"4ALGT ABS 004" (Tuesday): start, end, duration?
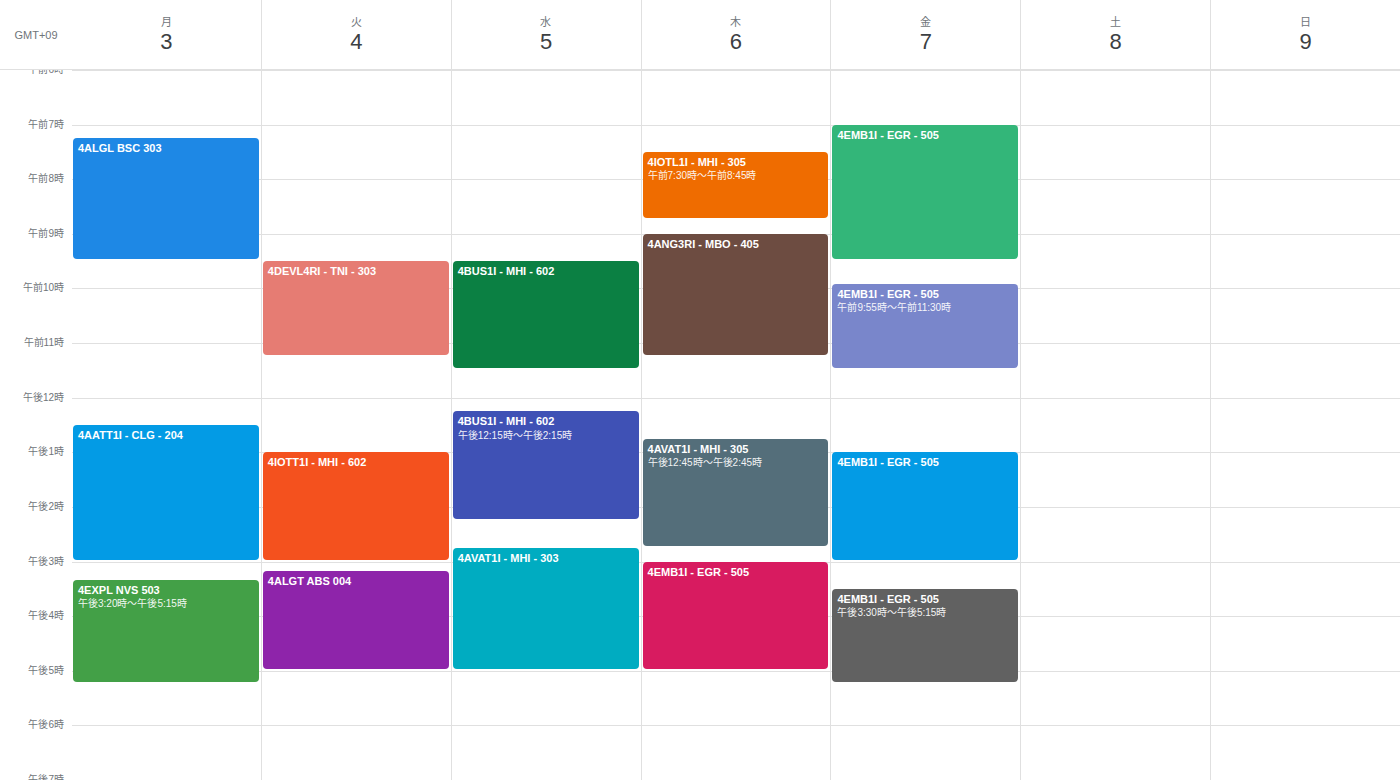
3:10 PM to 5:00 PM, 1 hour 50 minutes